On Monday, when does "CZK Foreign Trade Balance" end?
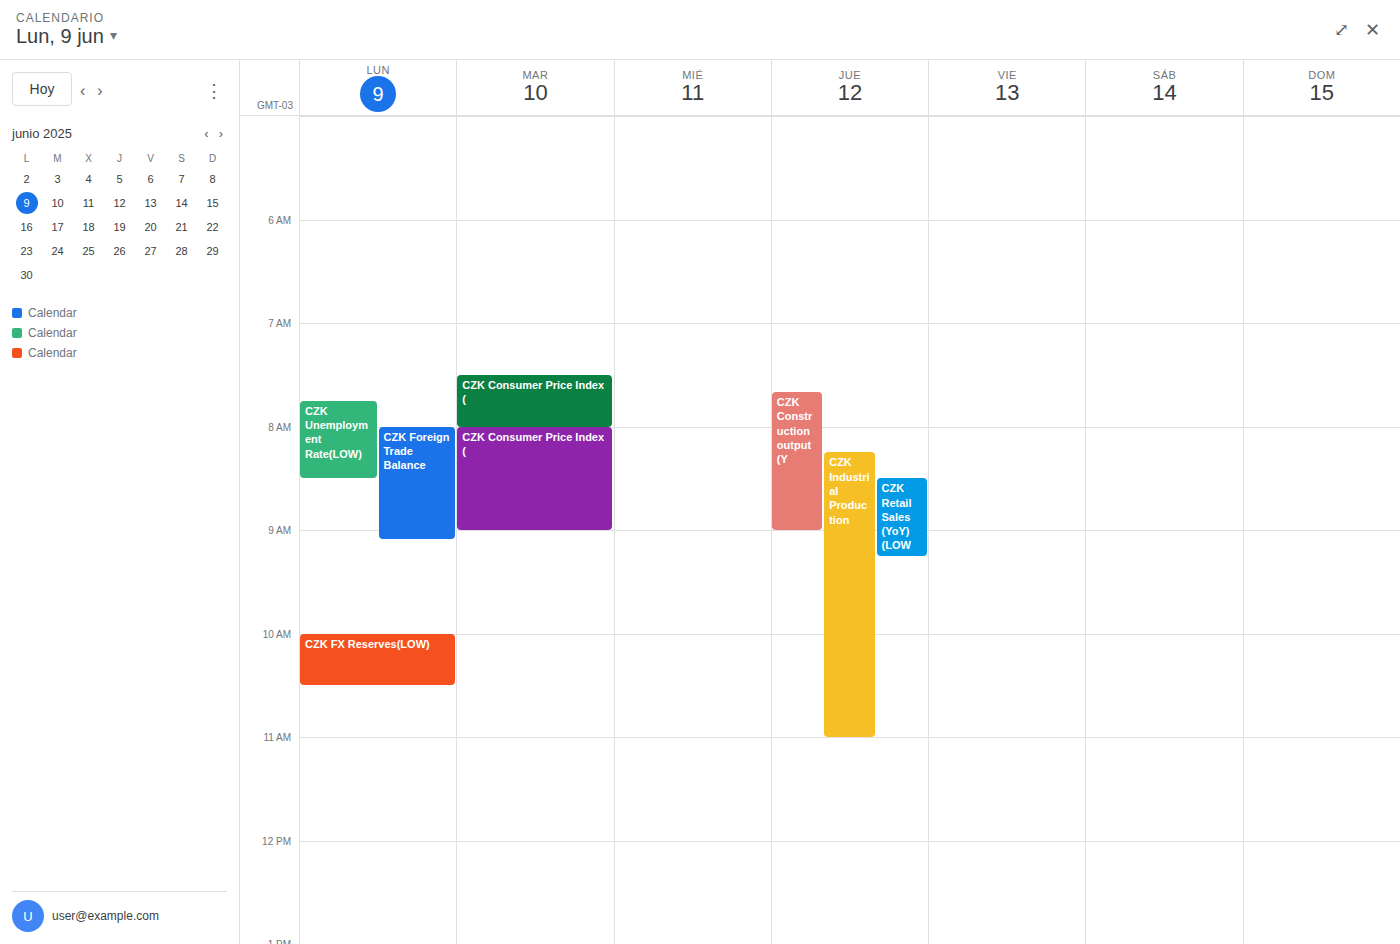
9:05 AM